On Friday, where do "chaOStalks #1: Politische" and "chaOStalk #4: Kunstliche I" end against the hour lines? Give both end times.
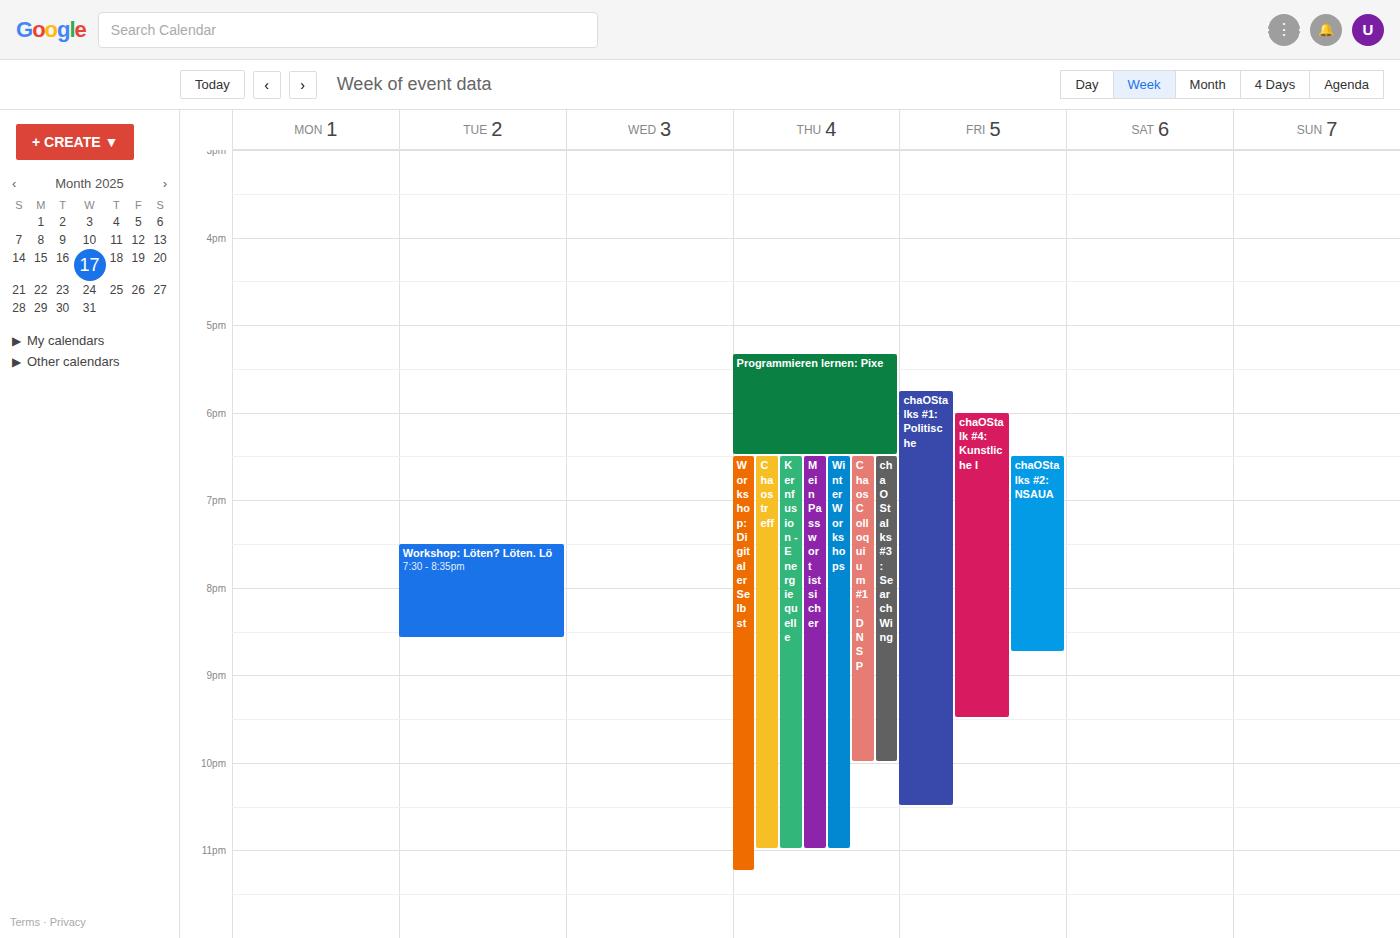
"chaOStalks #1: Politische": 10:30 PM, halfway between the 10 PM and 11 PM lines. "chaOStalk #4: Kunstliche I": 9:30 PM, halfway between the 9 PM and 10 PM lines.